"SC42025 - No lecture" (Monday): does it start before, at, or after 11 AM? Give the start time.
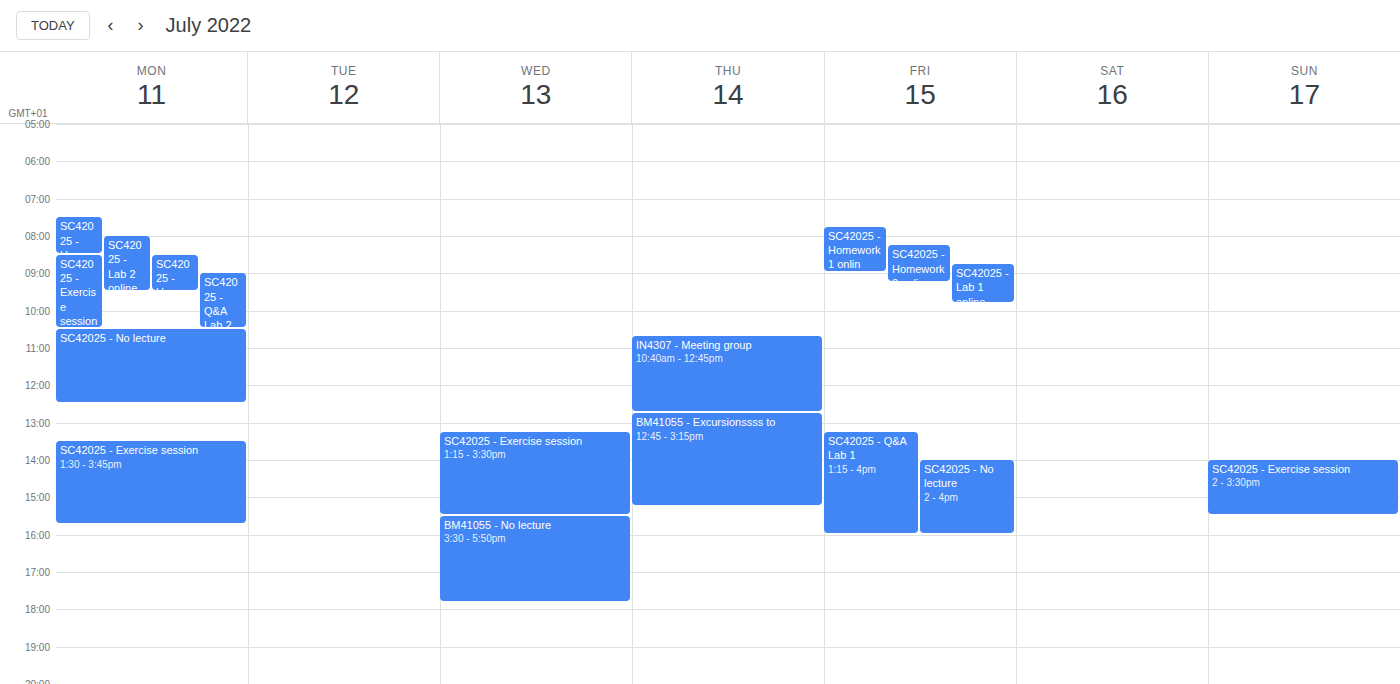
10:30 AM -- before 11 AM, 30 minutes above the 11 AM line.